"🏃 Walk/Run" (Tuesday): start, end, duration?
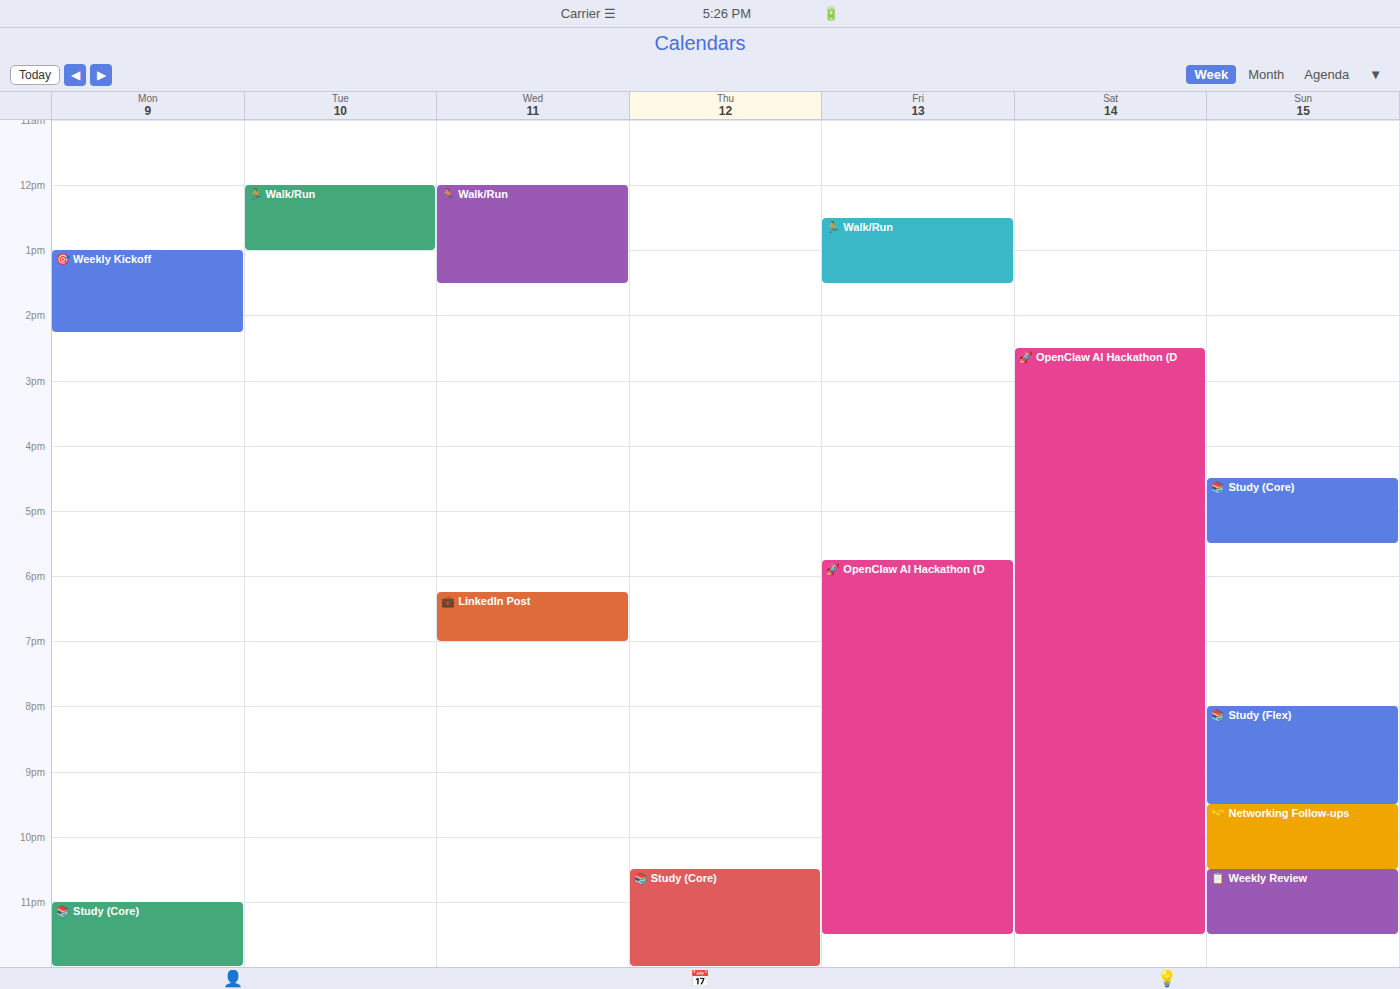
12:00 PM to 1:00 PM, 1 hour